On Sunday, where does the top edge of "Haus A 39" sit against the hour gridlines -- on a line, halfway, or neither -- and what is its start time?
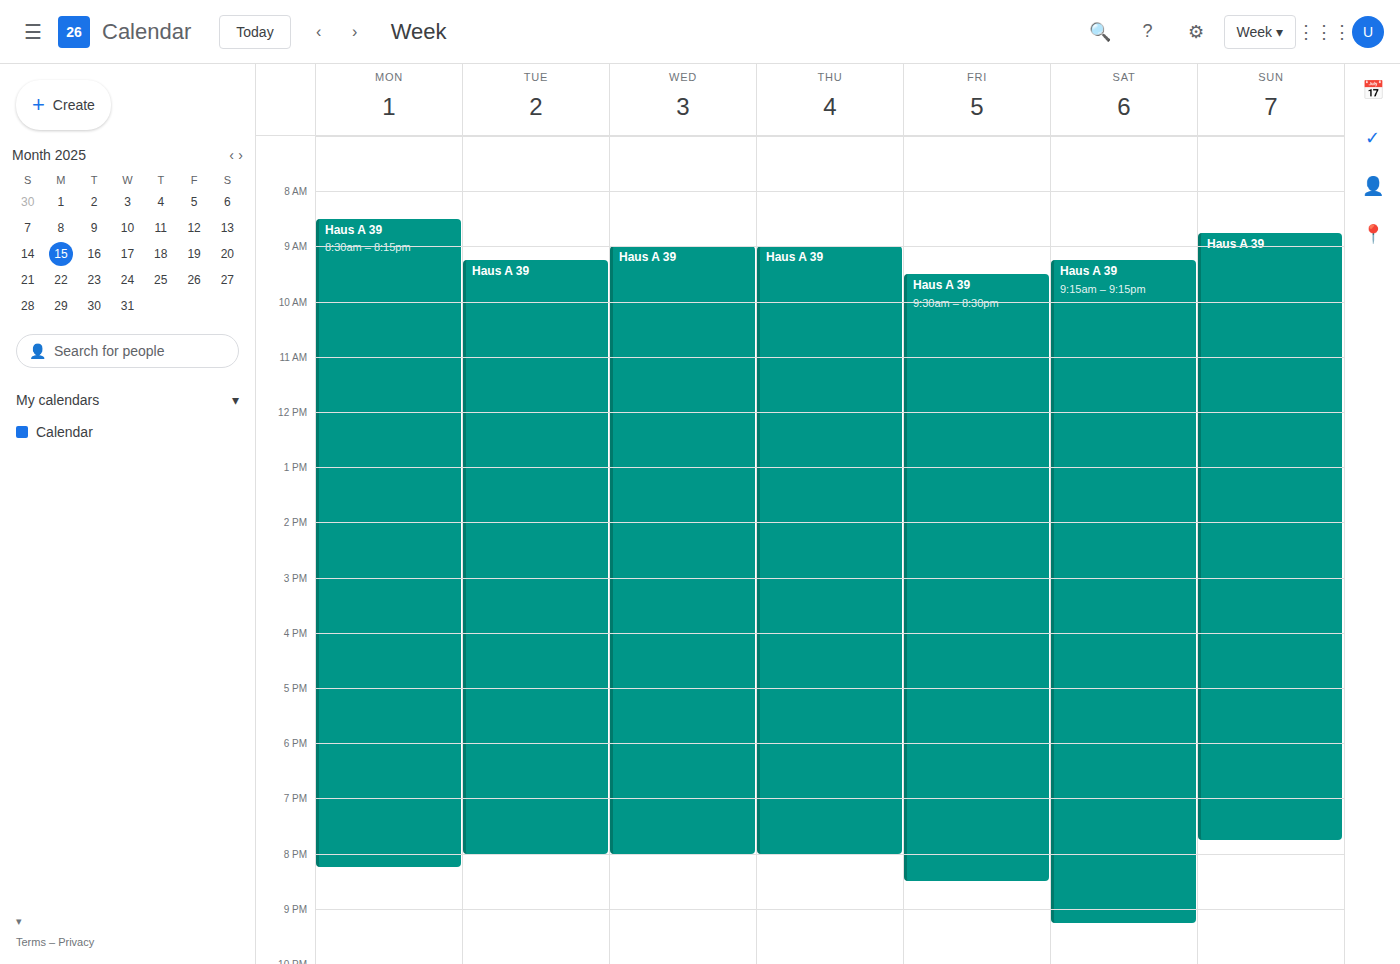
08:45 -- neither: three quarters of the way from the 08:00 line to the 09:00 line.